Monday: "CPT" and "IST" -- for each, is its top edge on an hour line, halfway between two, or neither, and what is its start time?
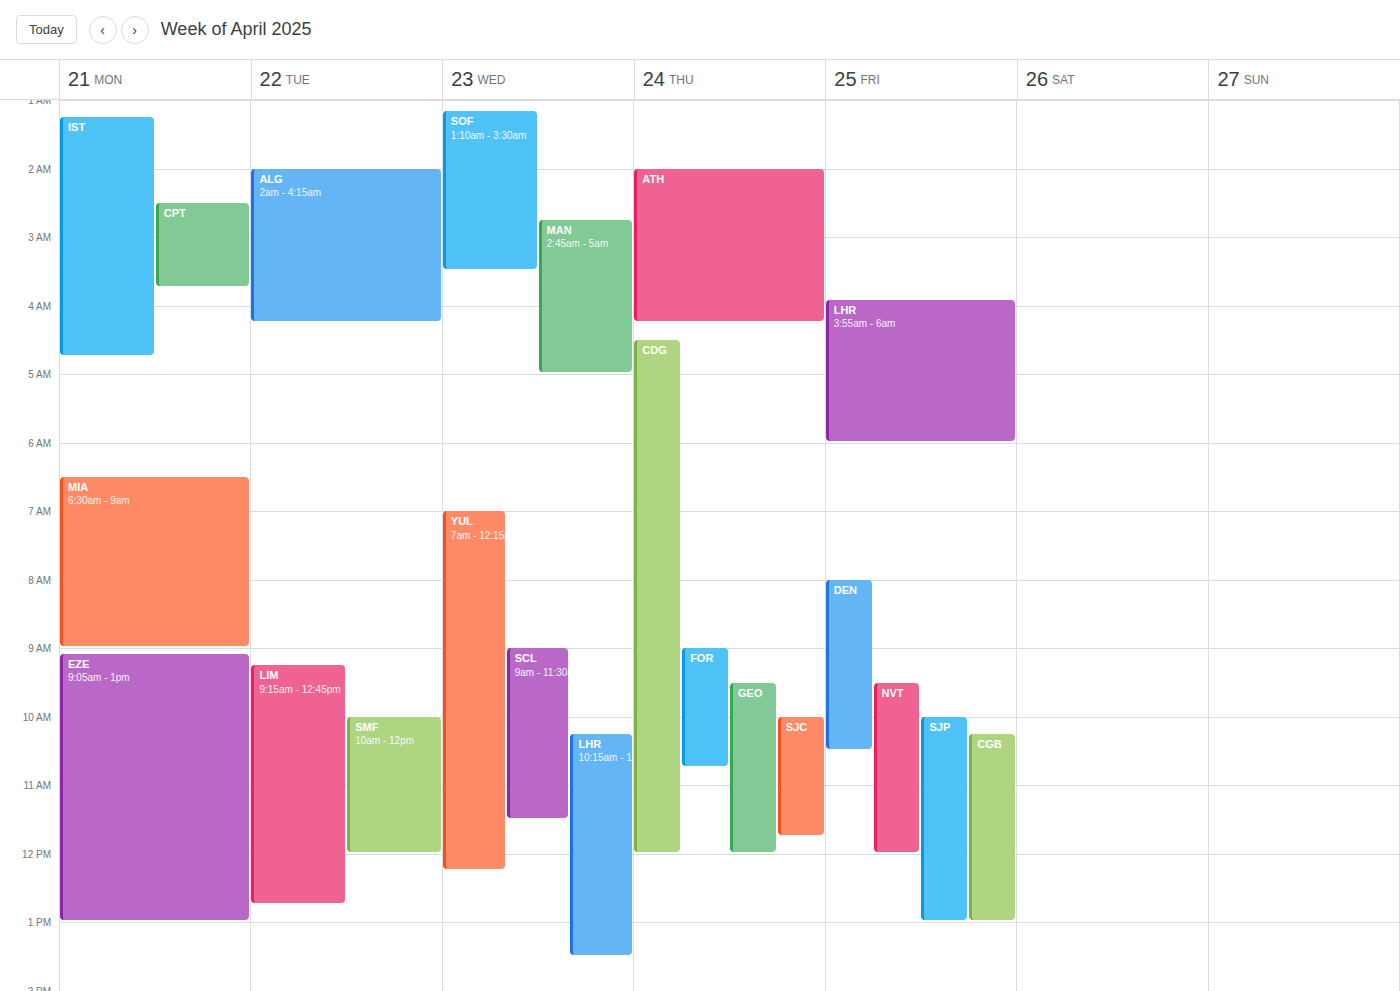
"CPT": 2:30 AM, halfway between the 2 AM and 3 AM lines. "IST": 1:15 AM, neither: a quarter of the way from the 1 AM line to the 2 AM line.